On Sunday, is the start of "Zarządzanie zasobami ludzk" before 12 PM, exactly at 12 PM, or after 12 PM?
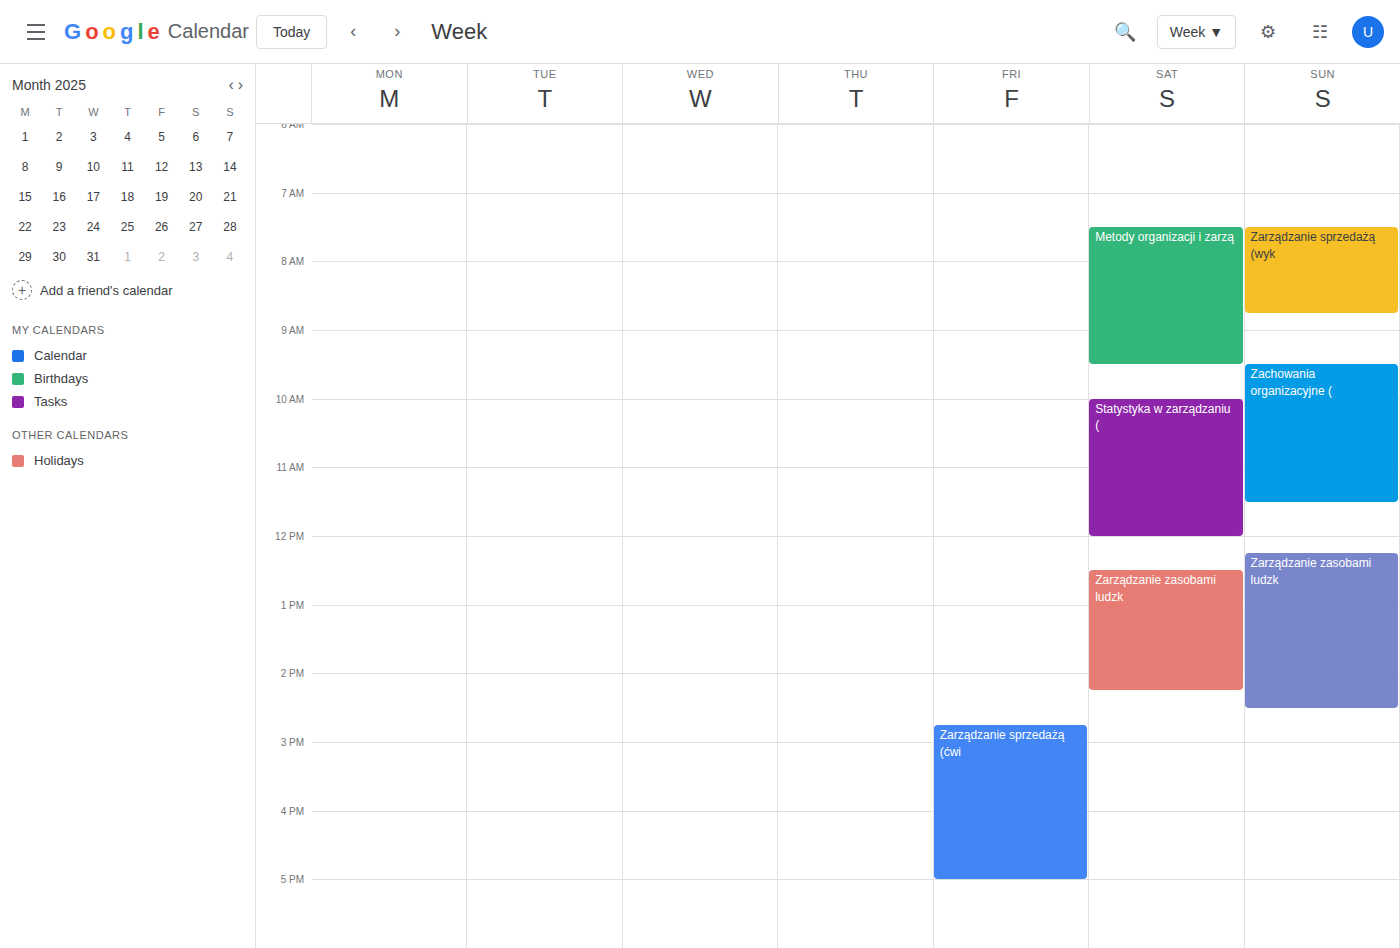
12:15 PM -- after 12 PM, 15 minutes below the 12 PM line.